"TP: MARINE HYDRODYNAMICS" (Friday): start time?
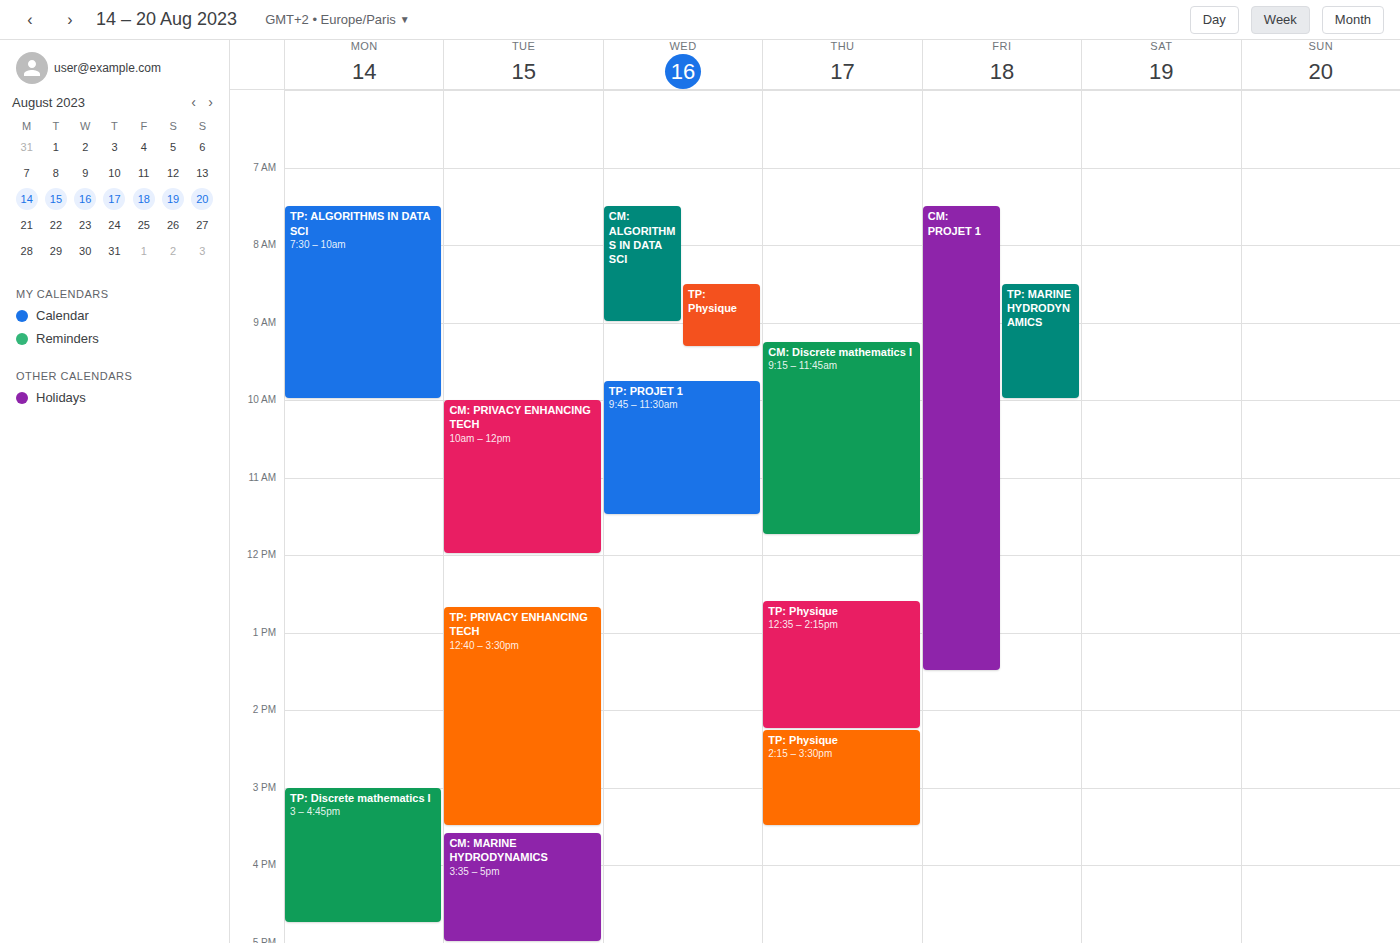
8:30 AM